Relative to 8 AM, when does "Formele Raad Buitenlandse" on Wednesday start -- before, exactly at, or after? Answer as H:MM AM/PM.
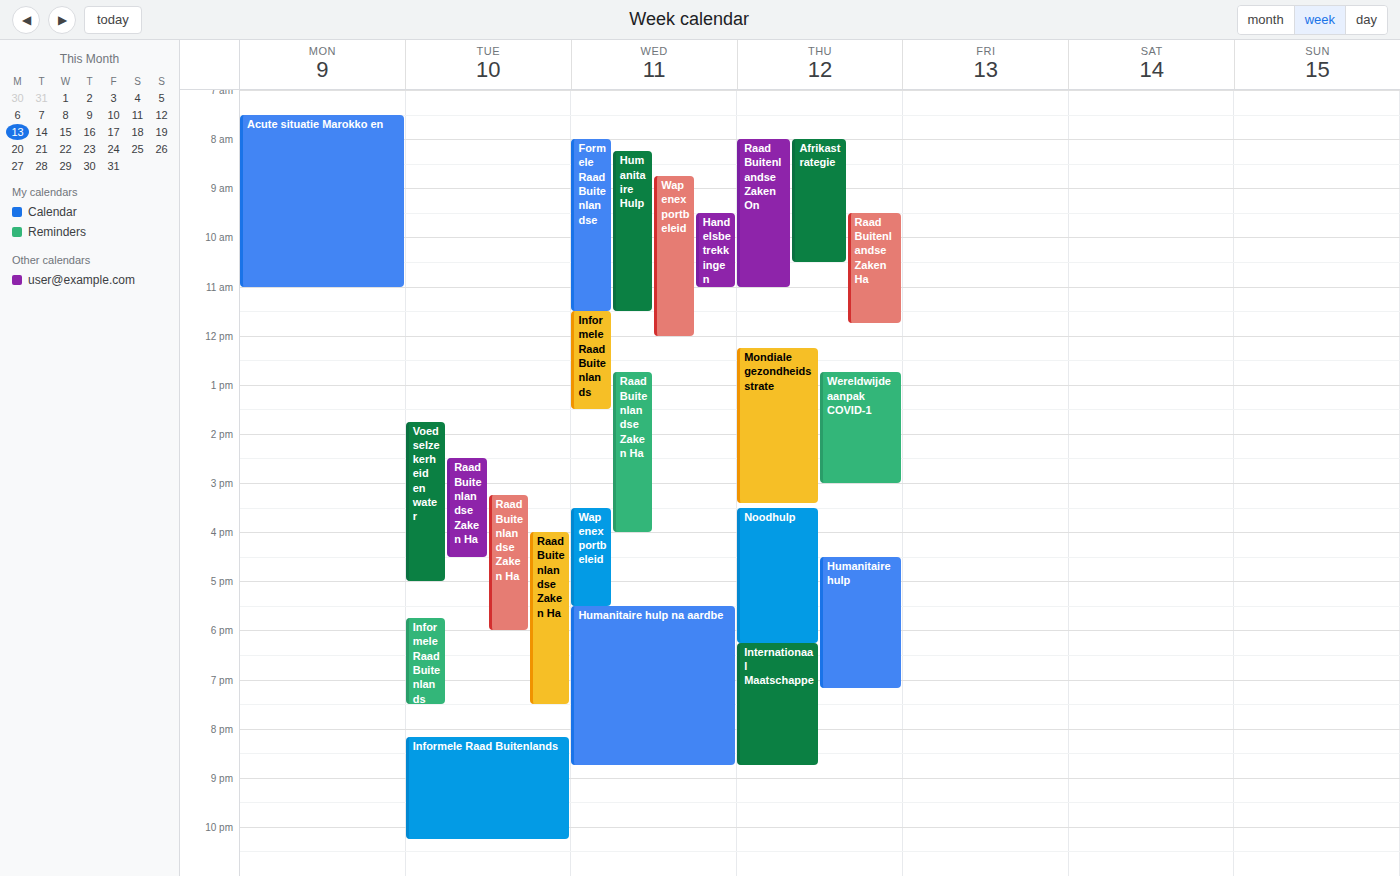
8:00 AM -- exactly at 8 AM, on the 8 AM line.